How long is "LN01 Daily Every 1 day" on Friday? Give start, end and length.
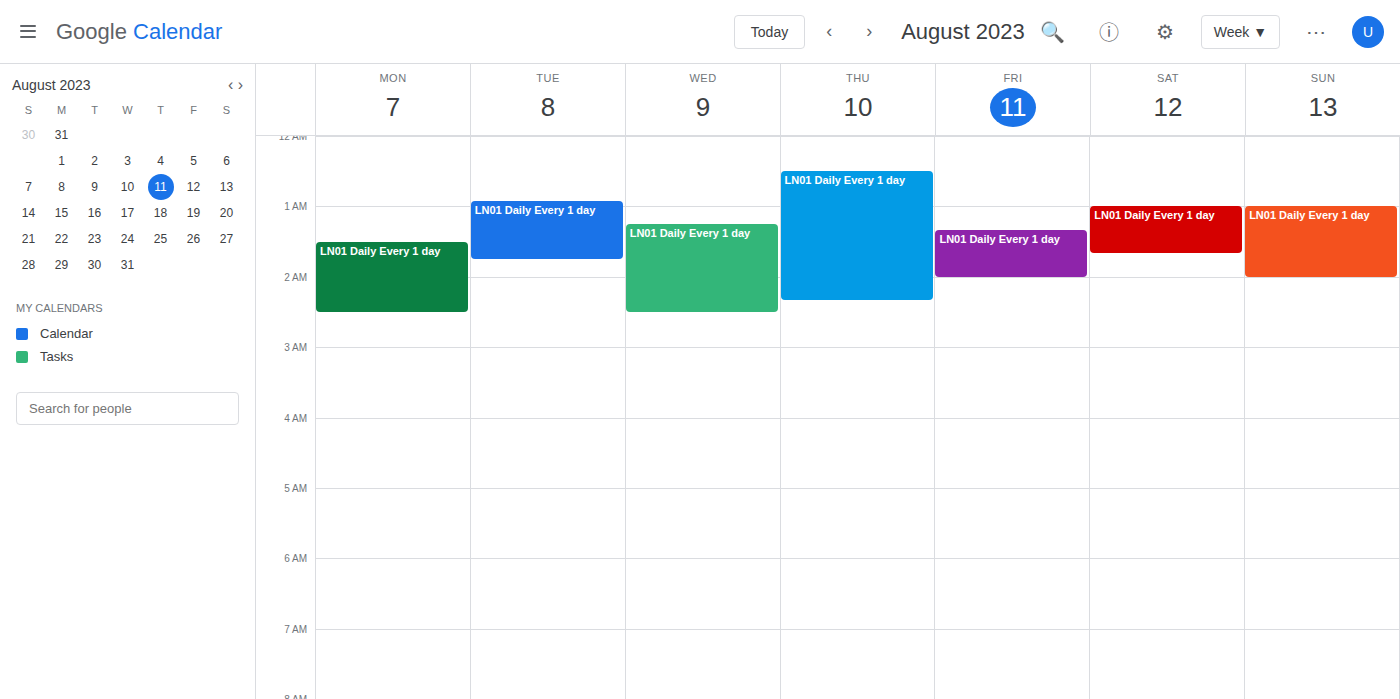
1:20 AM to 2:00 AM, 40 minutes